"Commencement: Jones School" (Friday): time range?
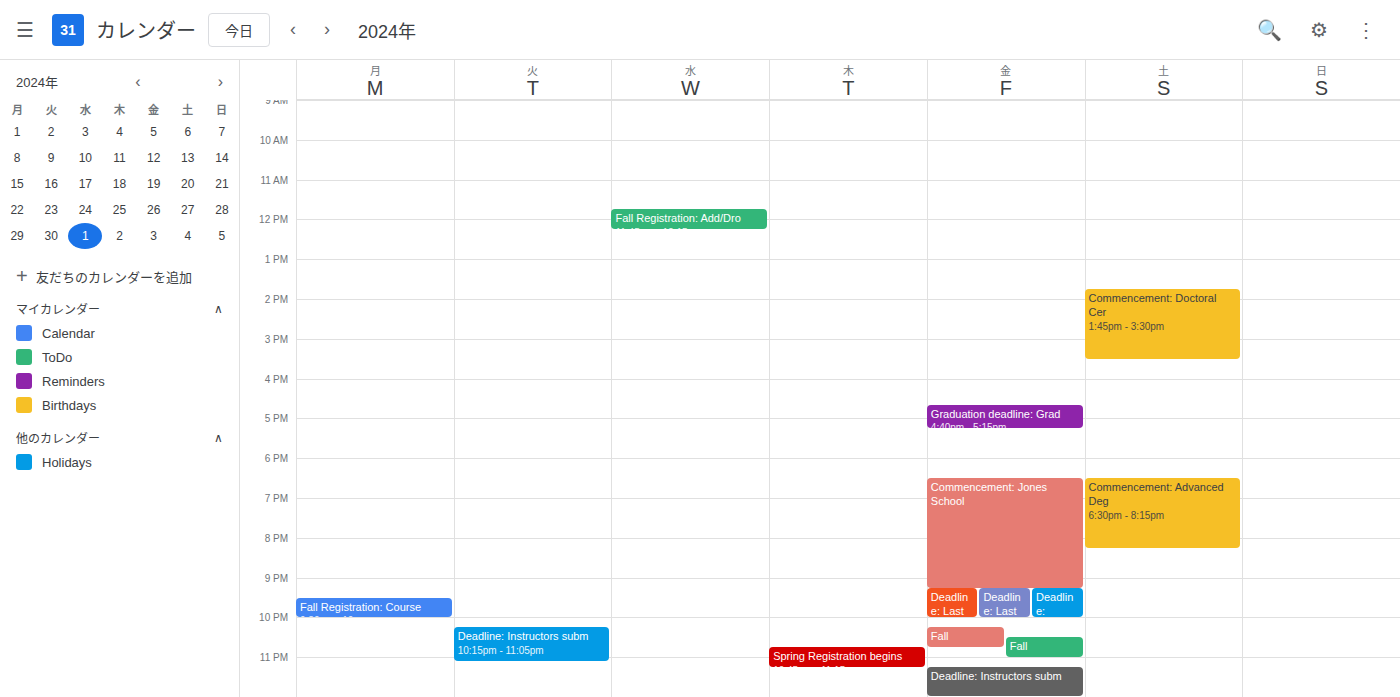
6:30 PM to 9:15 PM